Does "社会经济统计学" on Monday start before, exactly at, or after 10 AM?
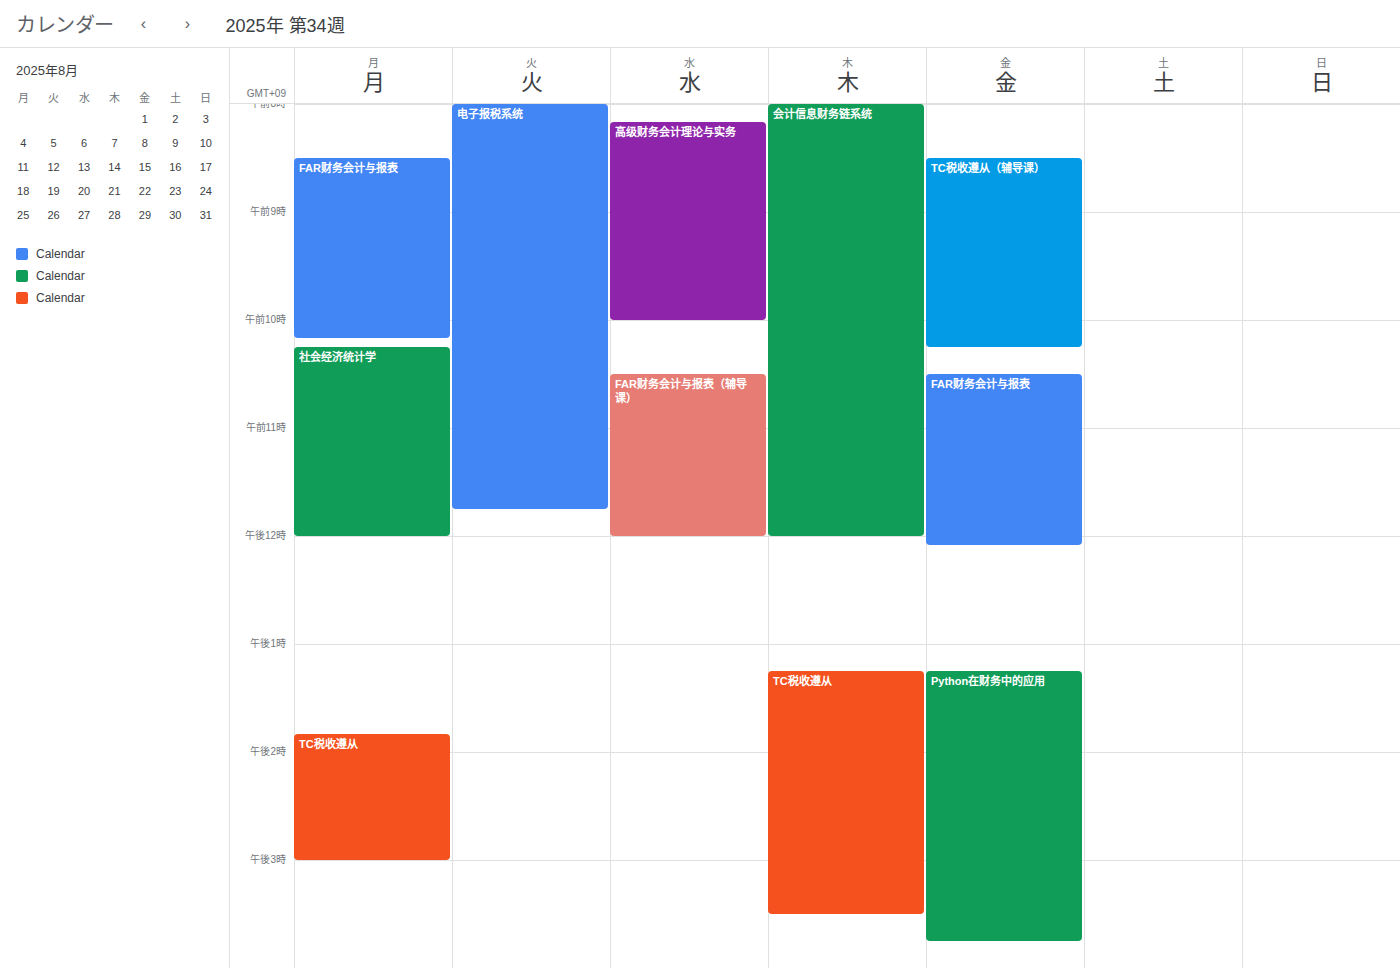
10:15 AM -- after 10 AM, 15 minutes below the 10 AM line.